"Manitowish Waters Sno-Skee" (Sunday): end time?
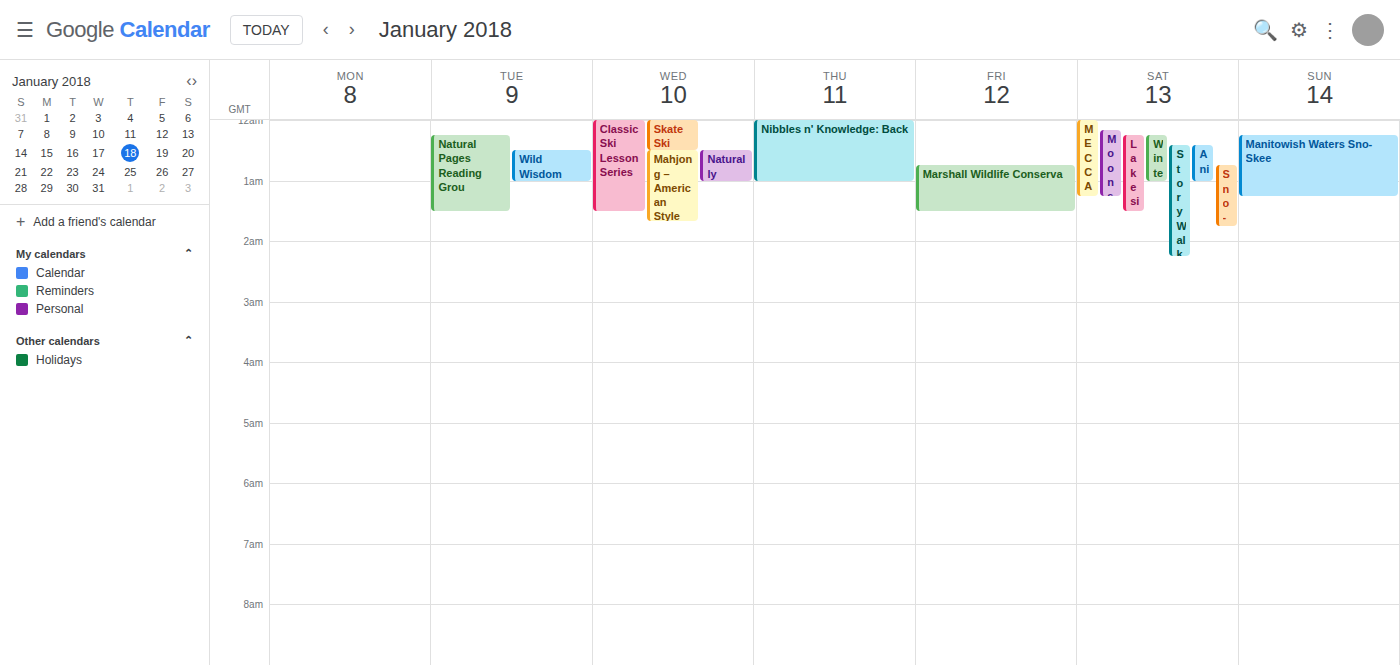
01:15